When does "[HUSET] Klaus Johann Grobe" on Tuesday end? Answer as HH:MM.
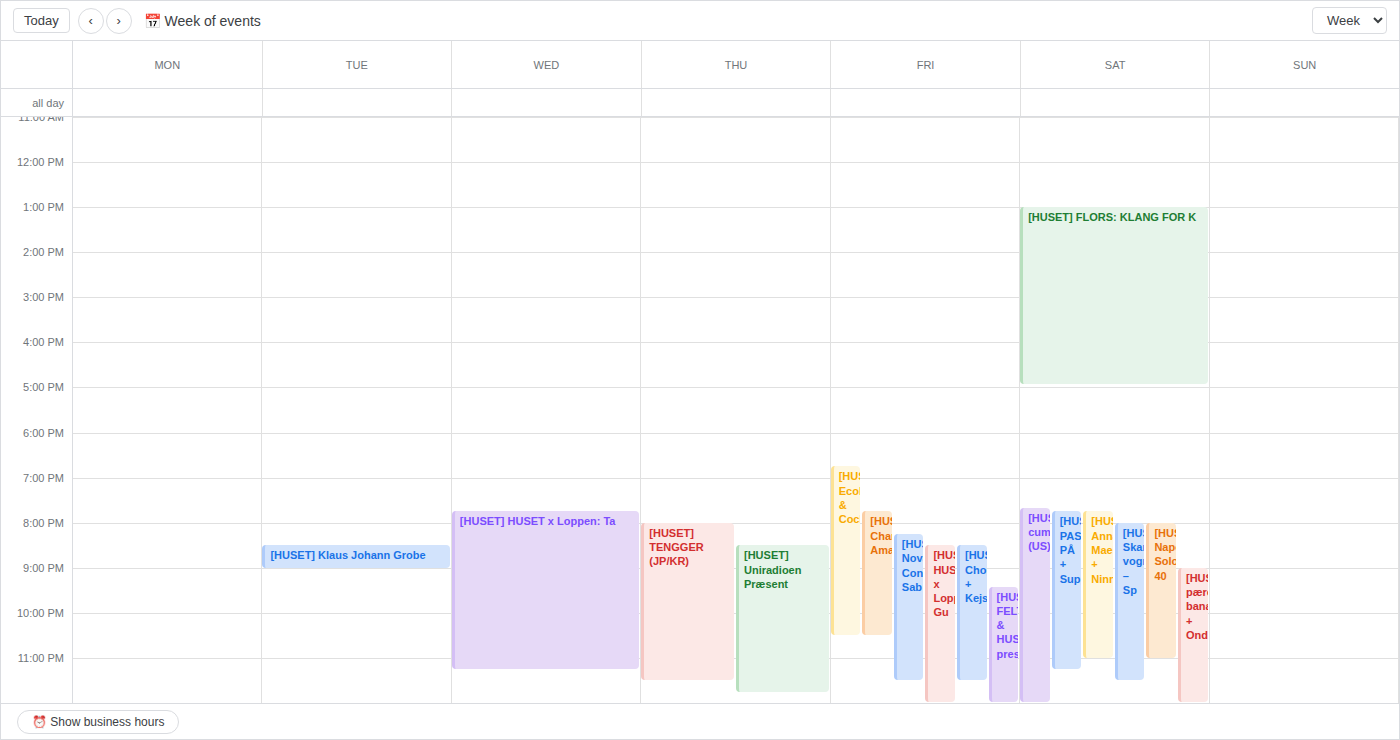
21:00